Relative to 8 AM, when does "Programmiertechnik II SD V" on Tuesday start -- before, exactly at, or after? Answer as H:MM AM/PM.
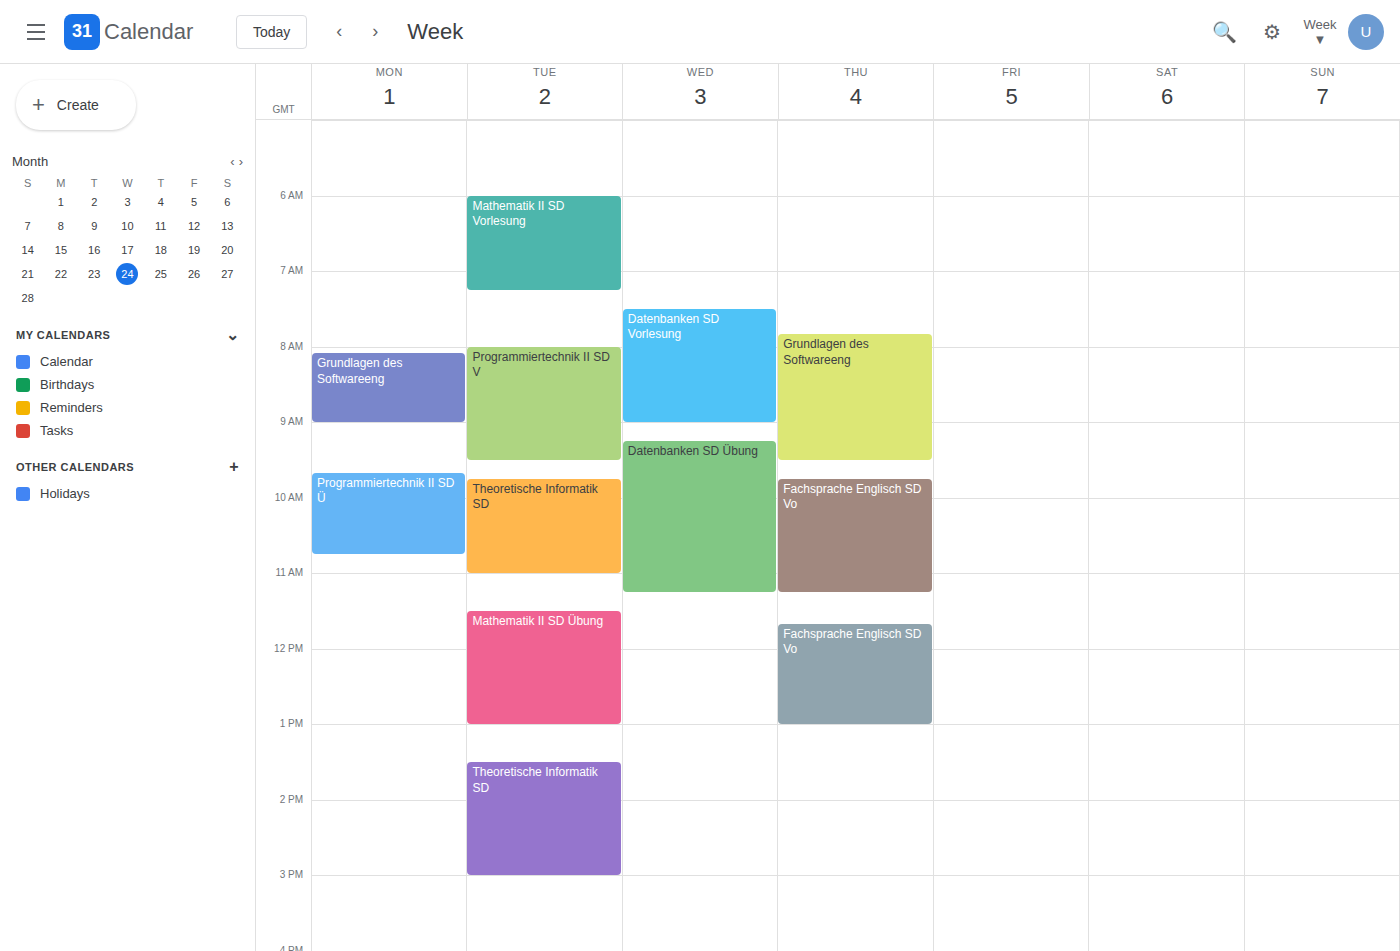
8:00 AM -- exactly at 8 AM, on the 8 AM line.